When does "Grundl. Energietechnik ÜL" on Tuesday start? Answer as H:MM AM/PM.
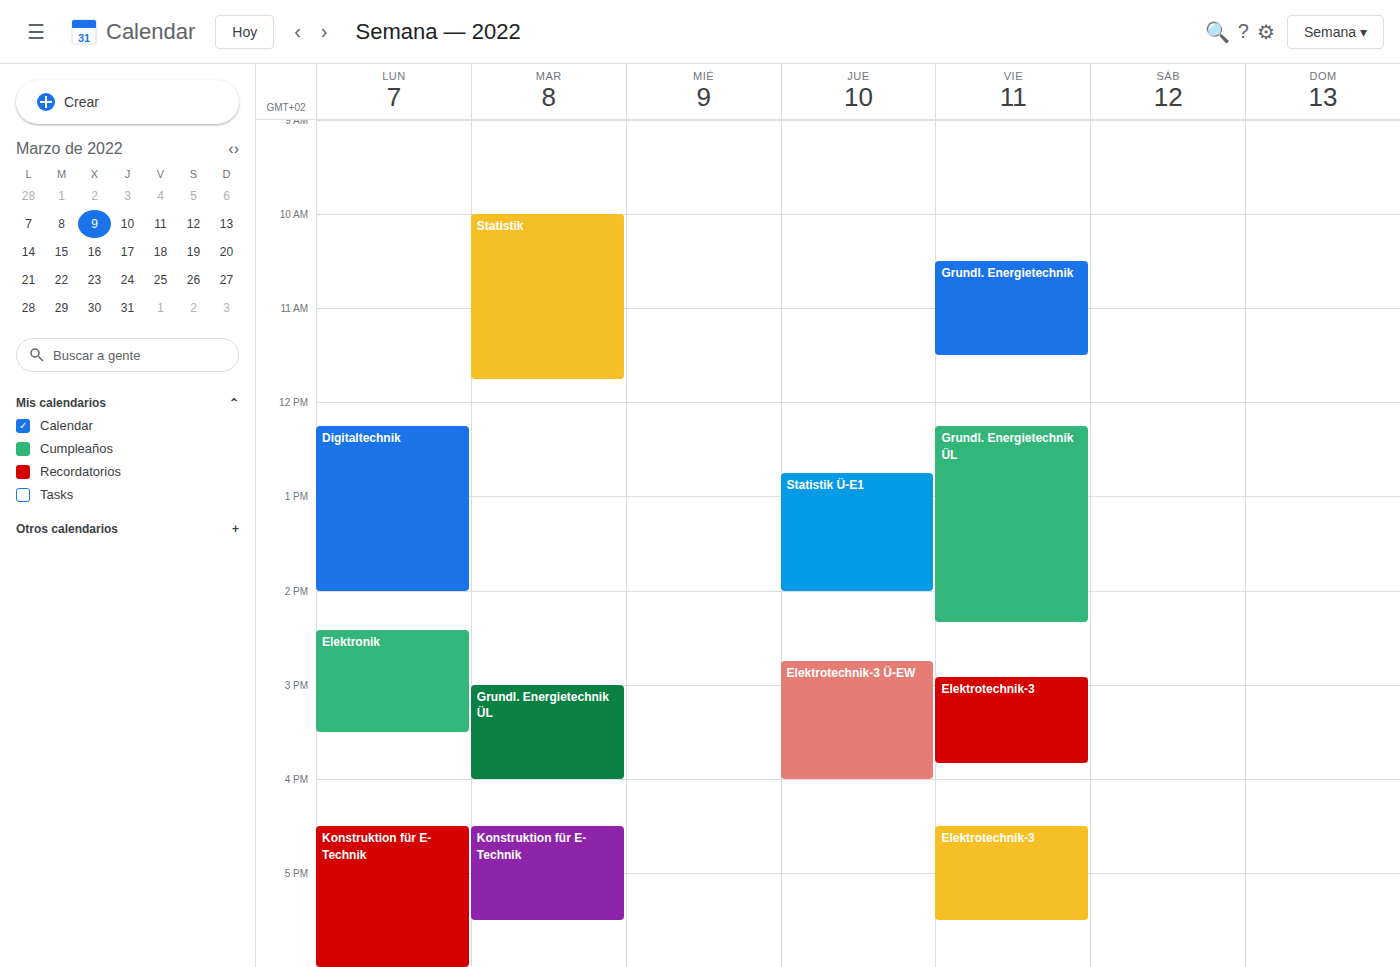
3:00 PM